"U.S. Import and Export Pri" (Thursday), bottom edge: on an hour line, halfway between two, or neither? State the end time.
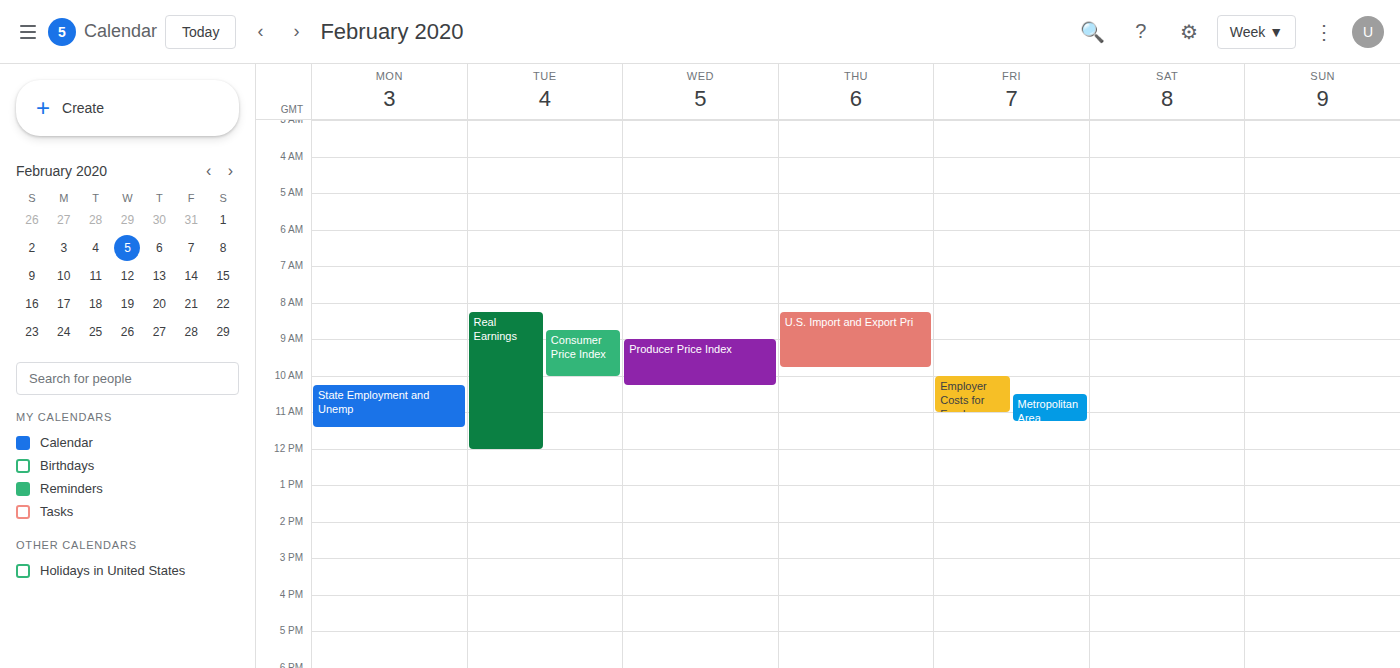
9:45 AM -- neither: three quarters of the way from the 9 AM line to the 10 AM line.